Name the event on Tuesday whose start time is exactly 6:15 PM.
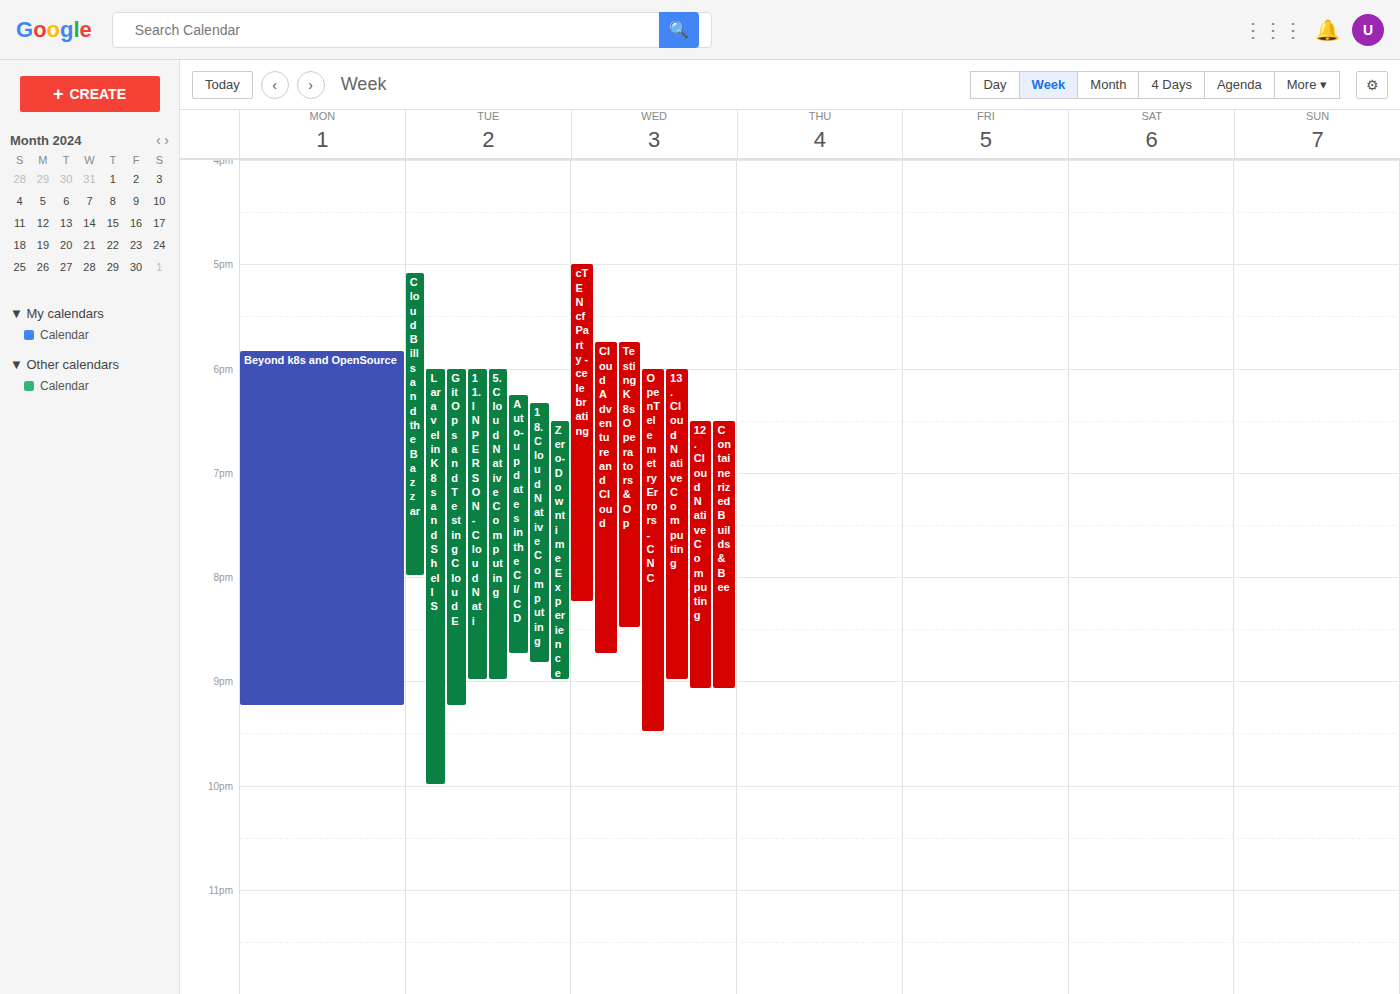
"Auto-updates in the CI/CD"